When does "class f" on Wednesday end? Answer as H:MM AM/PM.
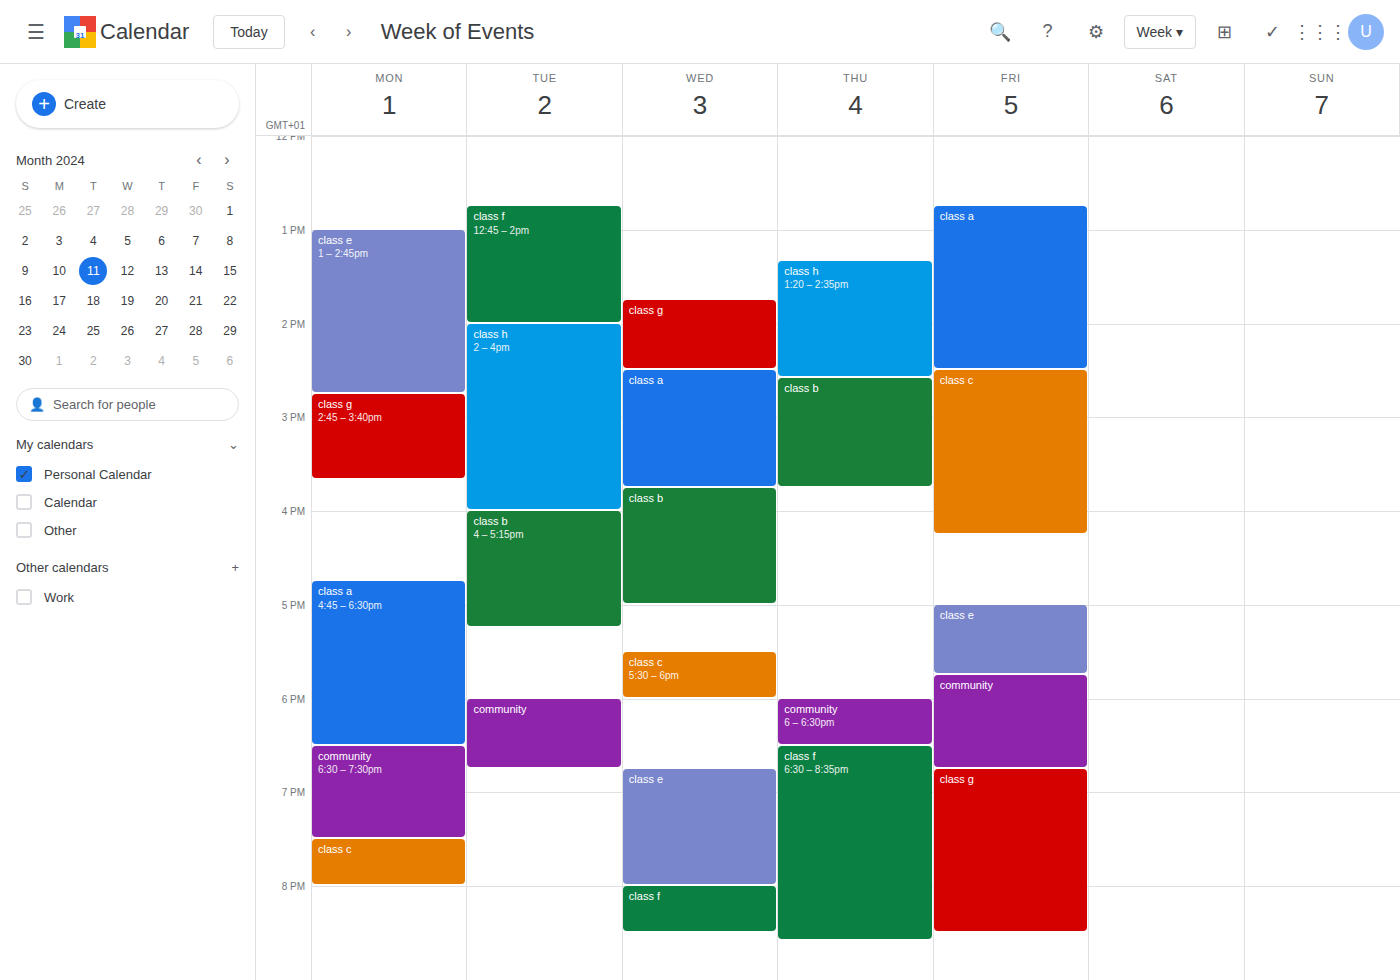
8:30 PM